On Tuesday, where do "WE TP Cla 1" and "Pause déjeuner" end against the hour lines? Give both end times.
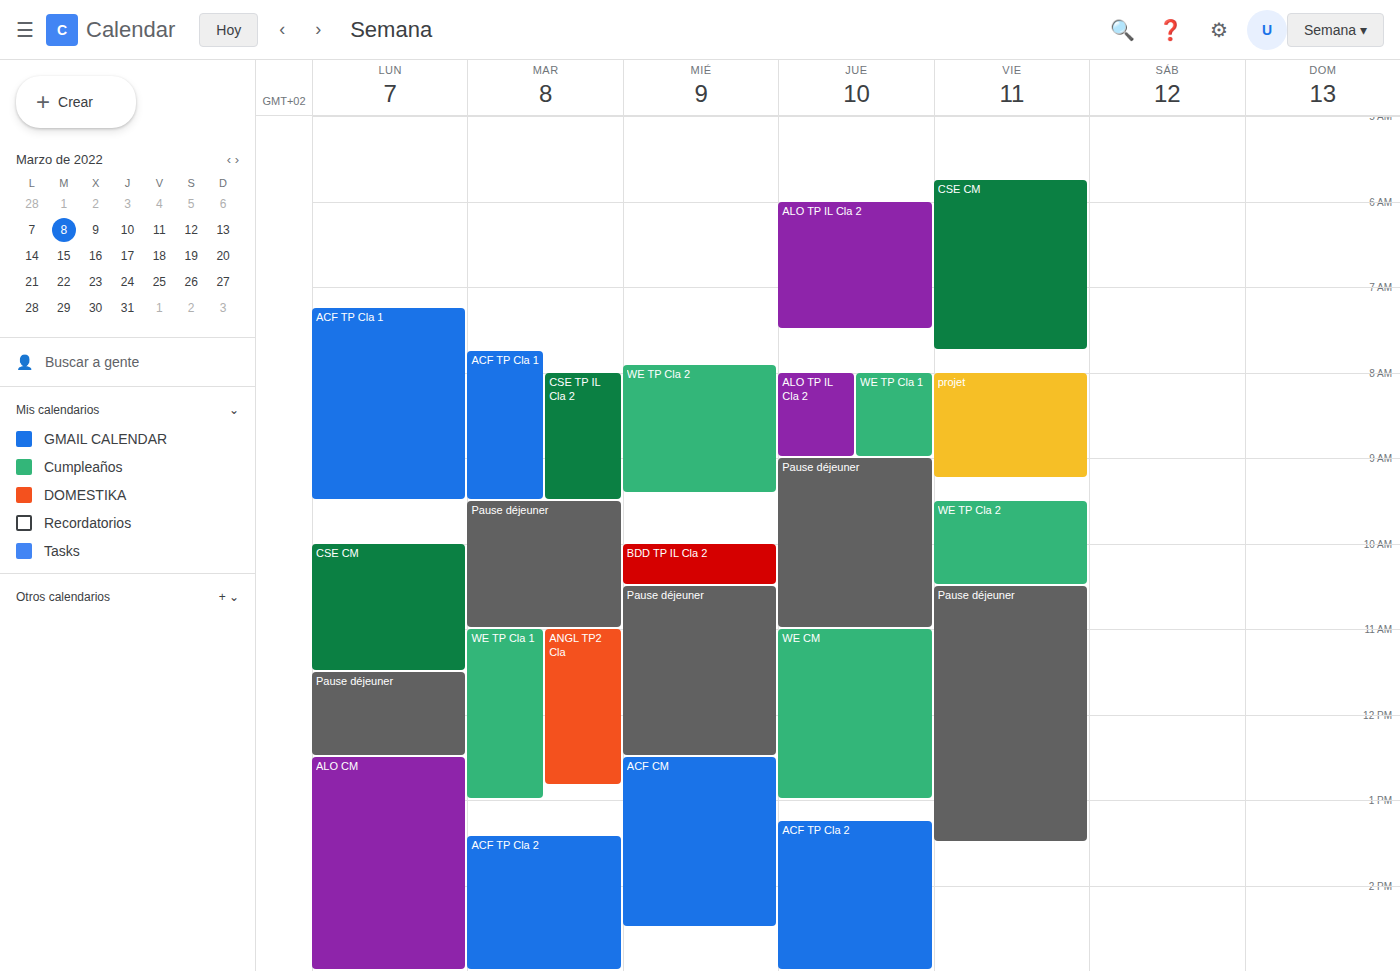
"WE TP Cla 1": 1:00 PM, exactly on the 1 PM line. "Pause déjeuner": 11:00 AM, exactly on the 11 AM line.